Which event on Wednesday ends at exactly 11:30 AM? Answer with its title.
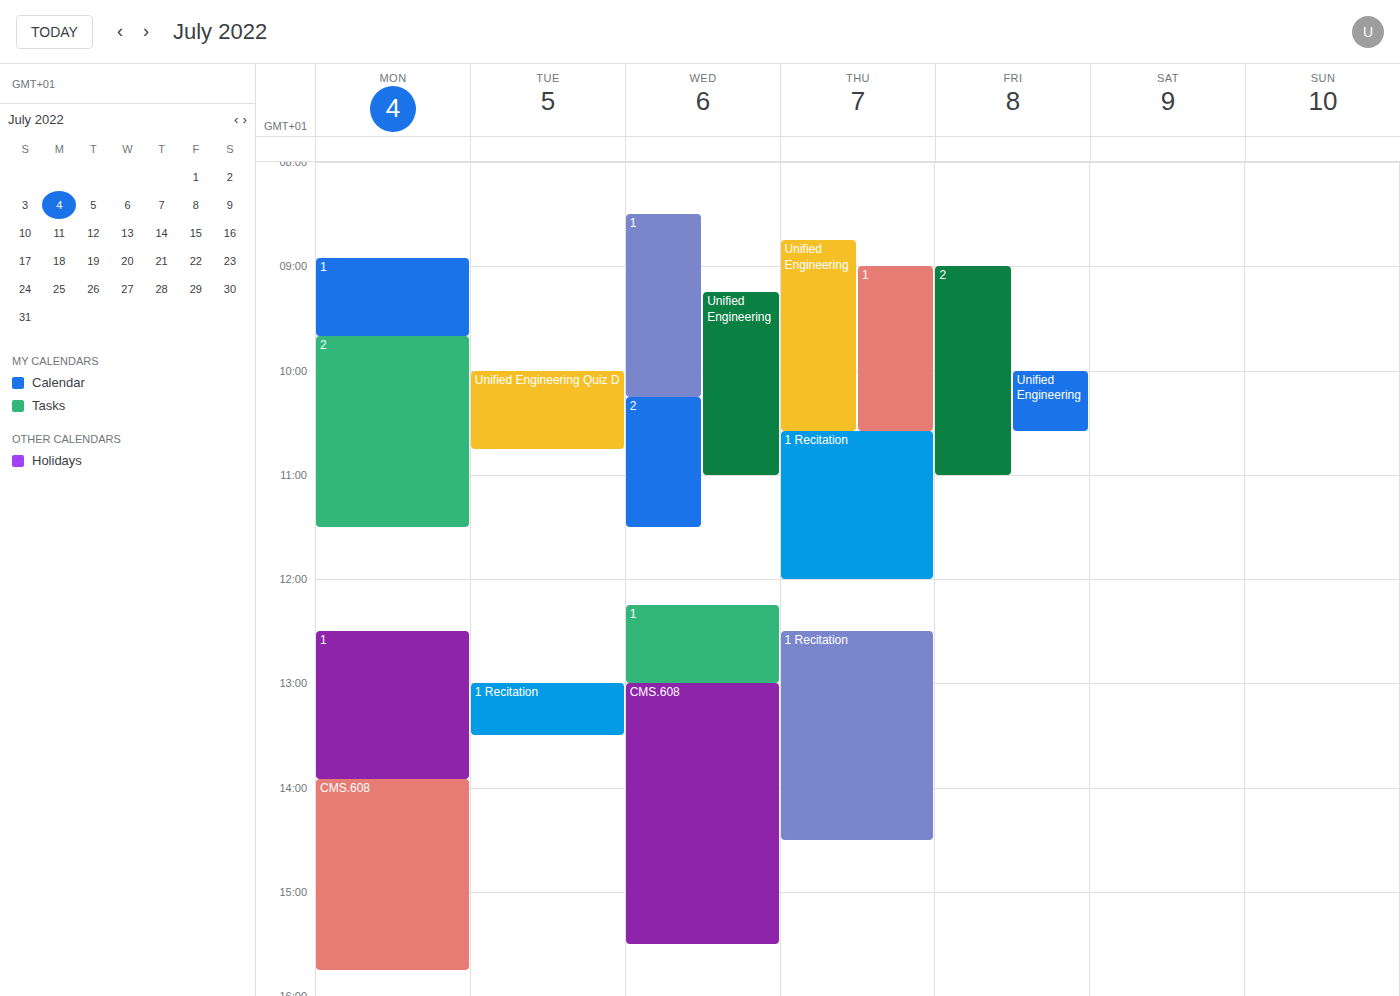
"2"